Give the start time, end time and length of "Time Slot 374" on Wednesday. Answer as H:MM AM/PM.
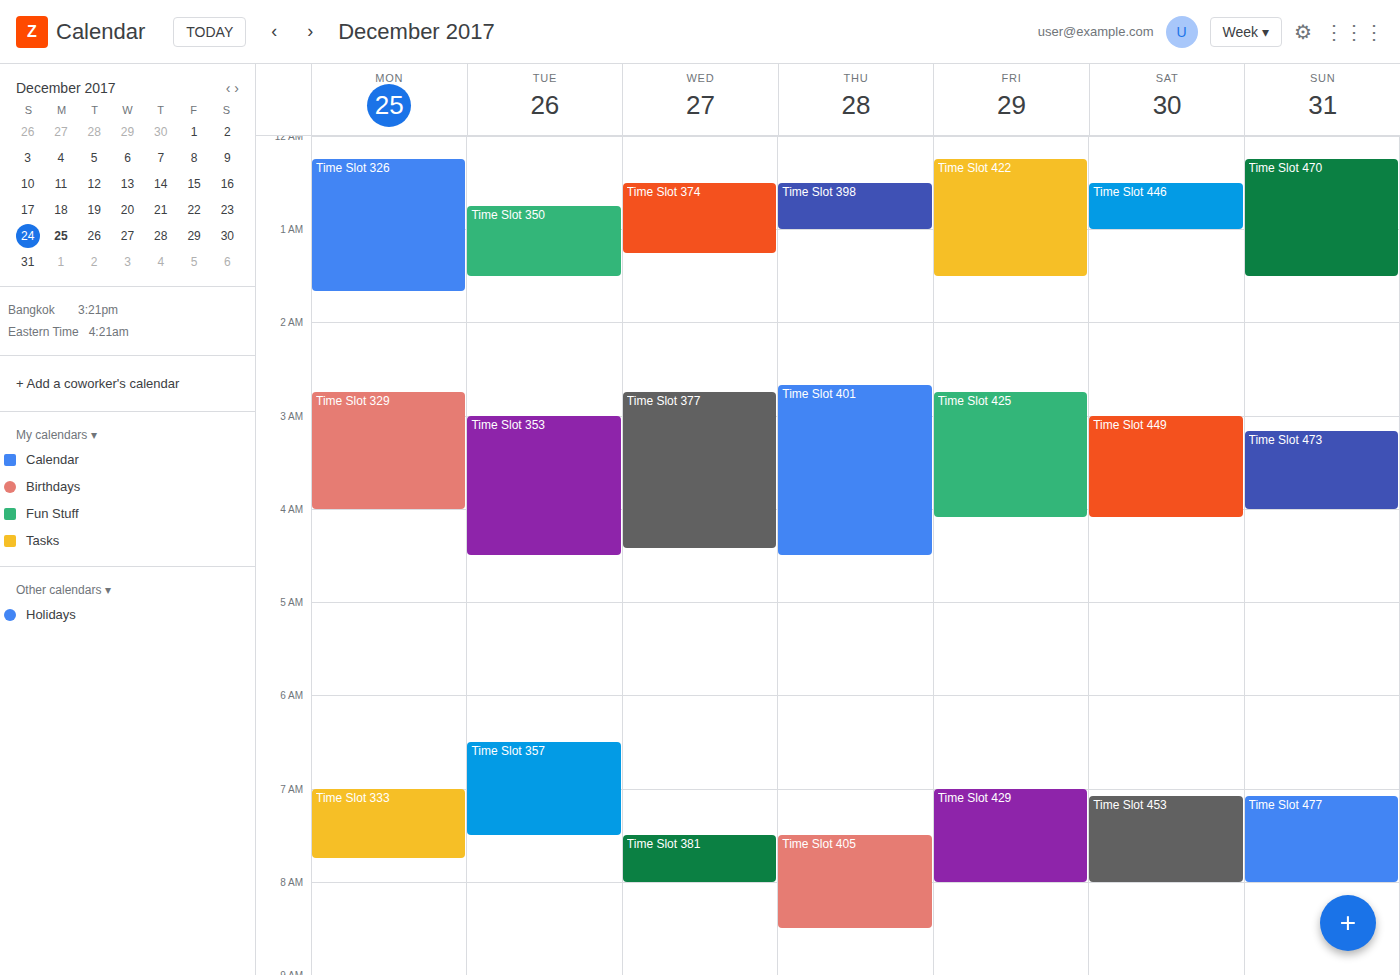
12:30 AM to 1:15 AM, 45 minutes